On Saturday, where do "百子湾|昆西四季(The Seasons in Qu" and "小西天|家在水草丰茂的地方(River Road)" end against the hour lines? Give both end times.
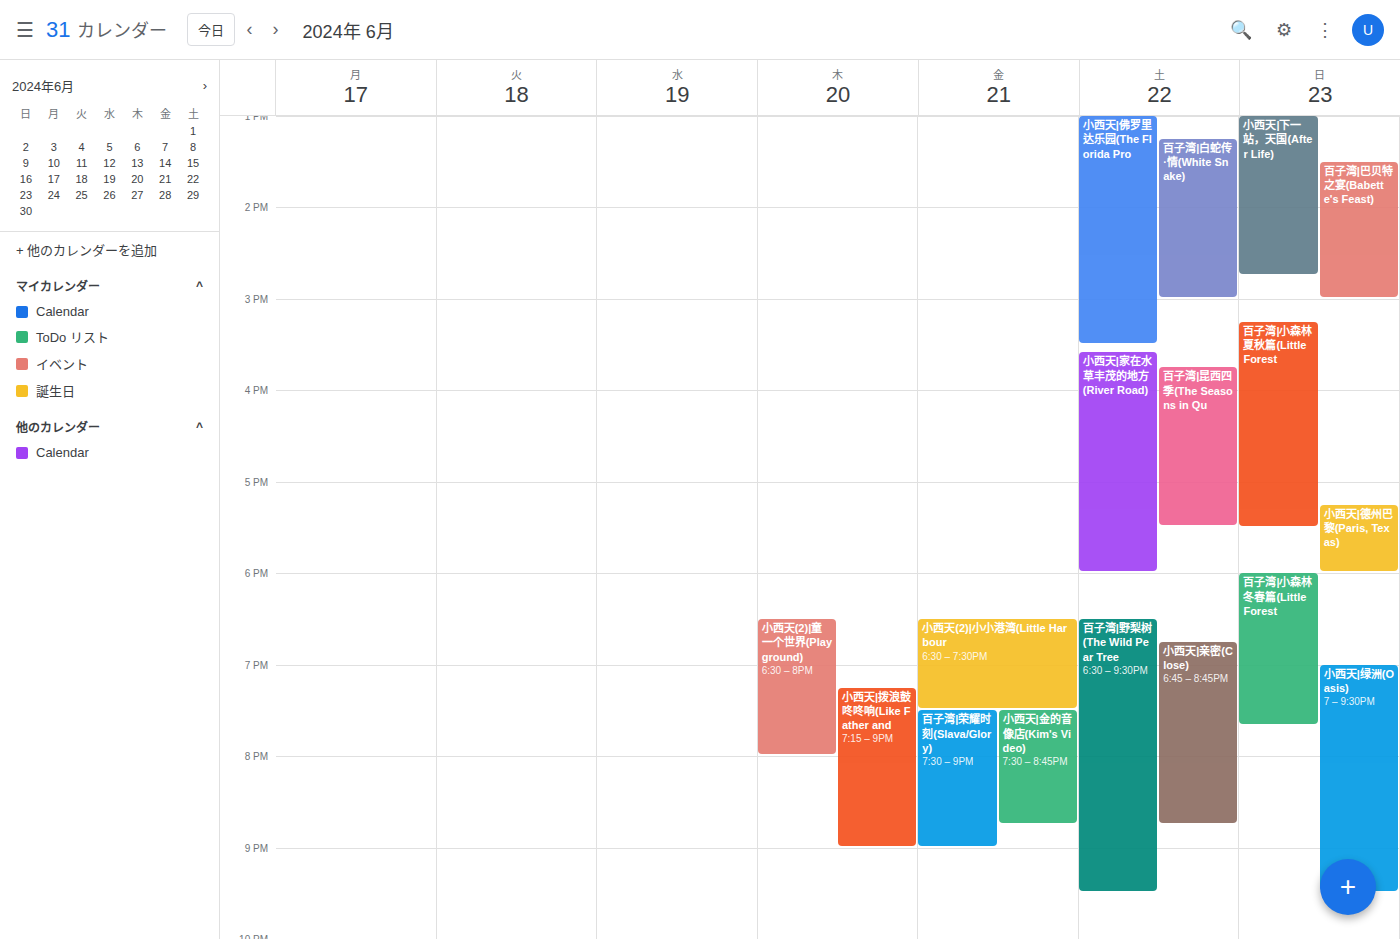
"百子湾|昆西四季(The Seasons in Qu": 5:30 PM, halfway between the 5 PM and 6 PM lines. "小西天|家在水草丰茂的地方(River Road)": 6:00 PM, exactly on the 6 PM line.